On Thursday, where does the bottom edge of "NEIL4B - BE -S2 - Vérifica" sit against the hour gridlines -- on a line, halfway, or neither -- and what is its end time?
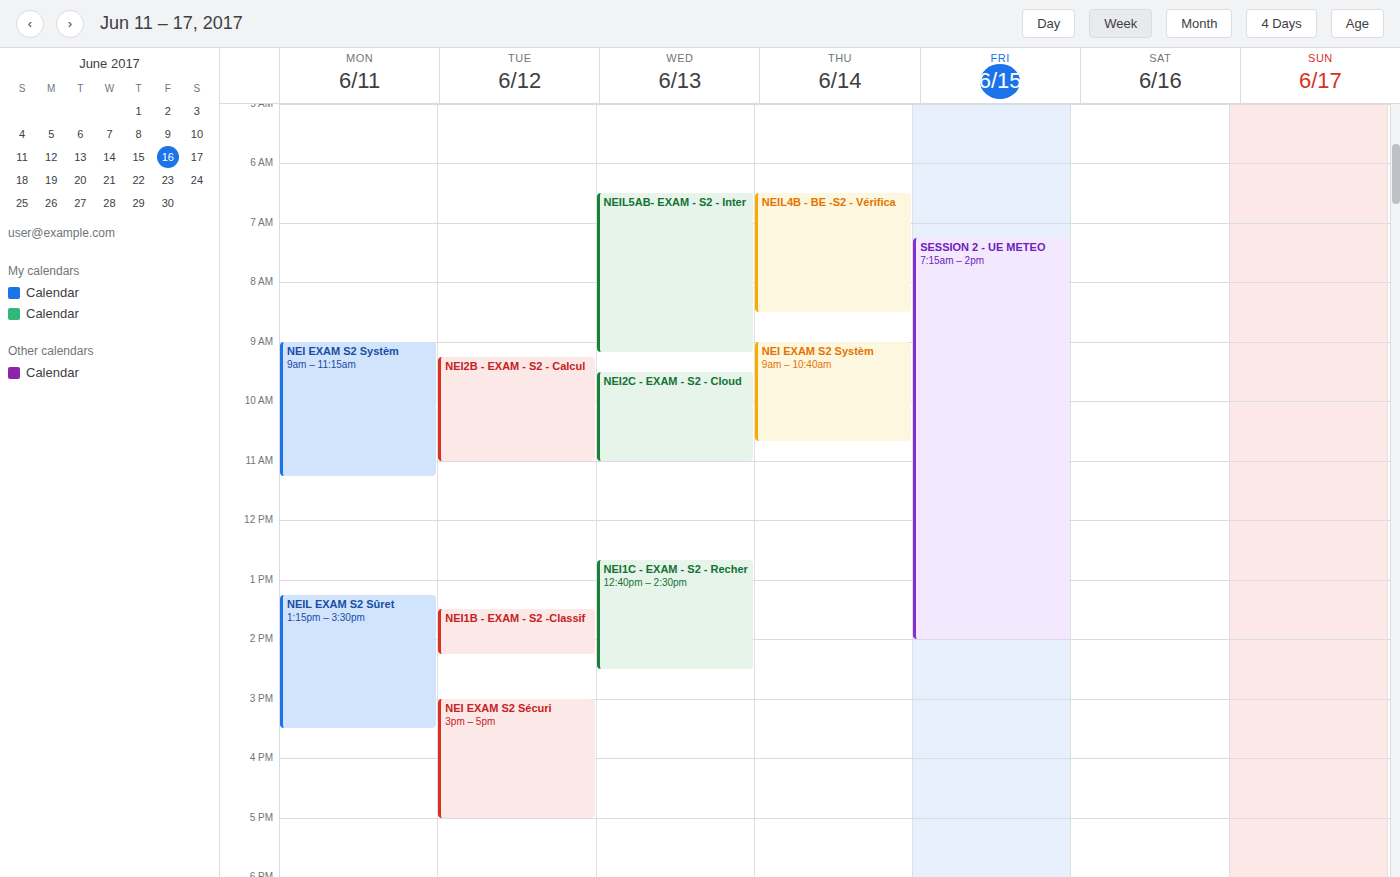
08:30 -- halfway between the 08:00 and 09:00 lines.